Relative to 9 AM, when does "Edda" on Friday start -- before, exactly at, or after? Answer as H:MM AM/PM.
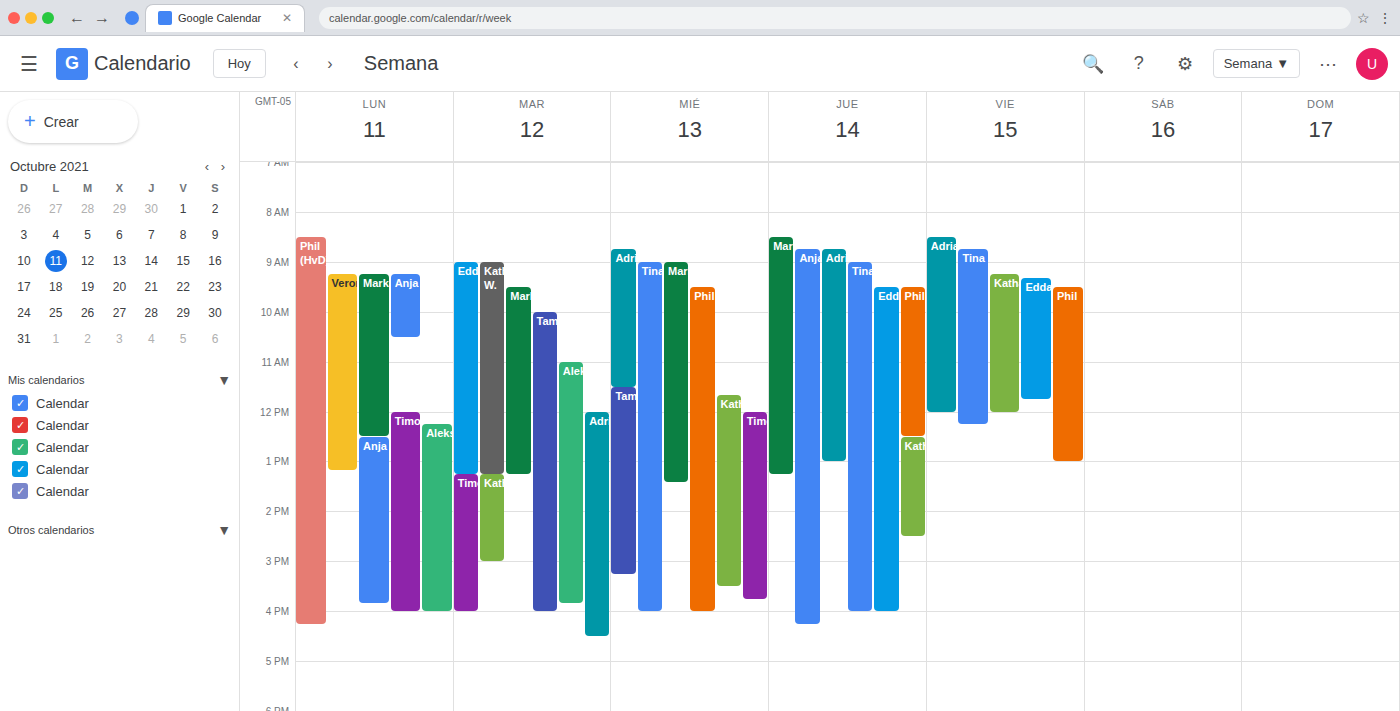
9:20 AM -- after 9 AM, 20 minutes below the 9 AM line.